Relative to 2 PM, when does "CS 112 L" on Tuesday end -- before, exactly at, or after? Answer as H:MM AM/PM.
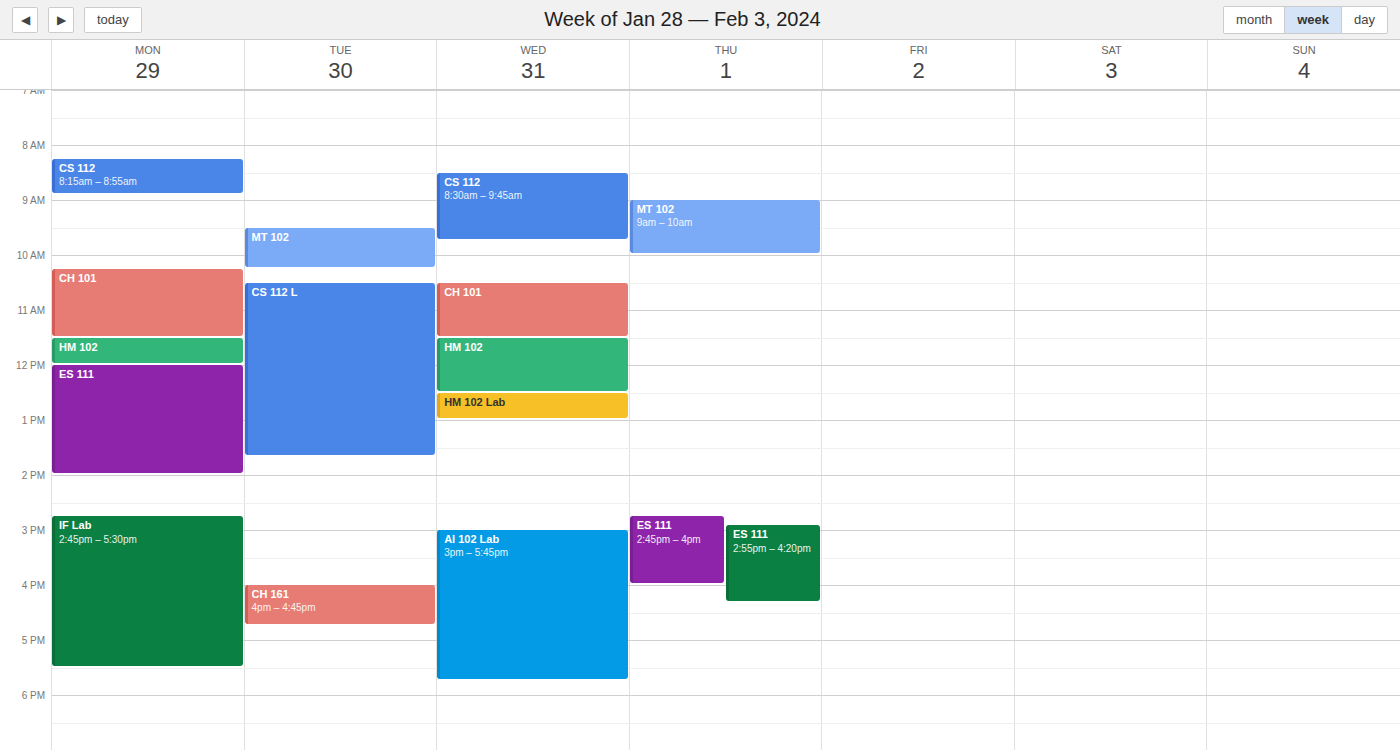
1:40 PM -- before 2 PM, 20 minutes above the 2 PM line.